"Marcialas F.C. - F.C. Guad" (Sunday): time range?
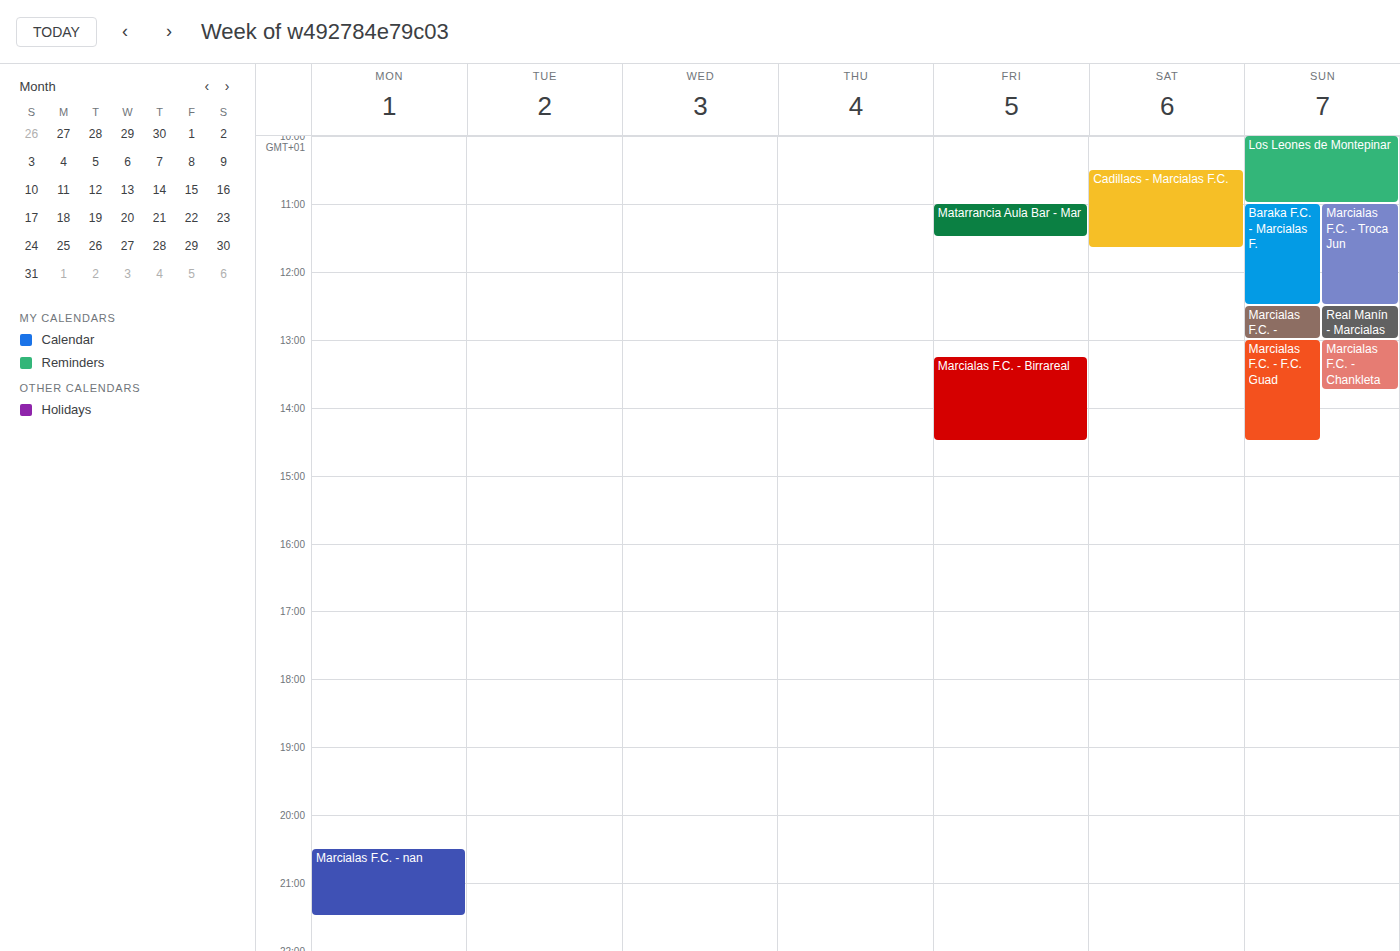
13:00 to 14:30